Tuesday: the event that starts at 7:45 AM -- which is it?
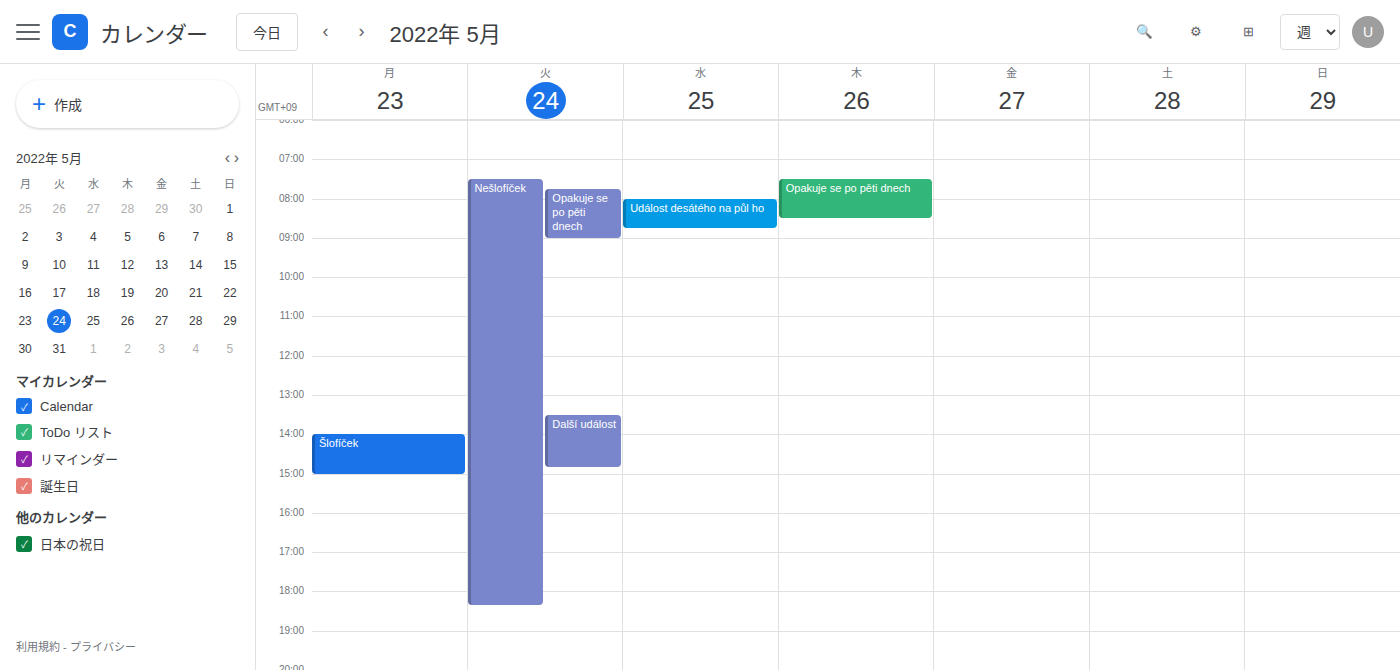
"Opakuje se po pěti dnech"